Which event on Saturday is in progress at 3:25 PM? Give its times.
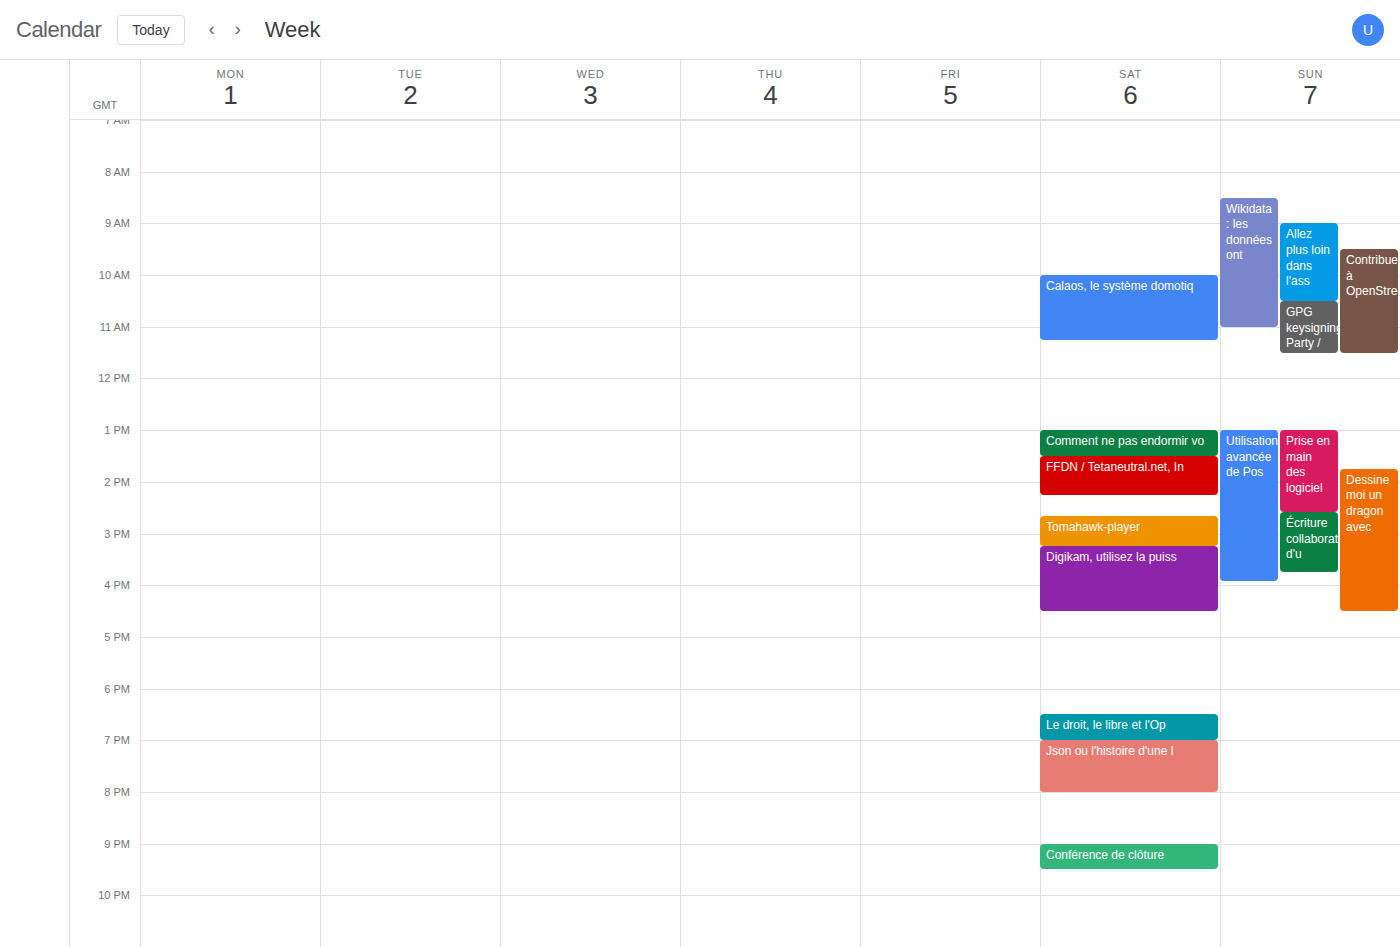
"Digikam, utilisez la puiss", 3:15 PM to 4:30 PM